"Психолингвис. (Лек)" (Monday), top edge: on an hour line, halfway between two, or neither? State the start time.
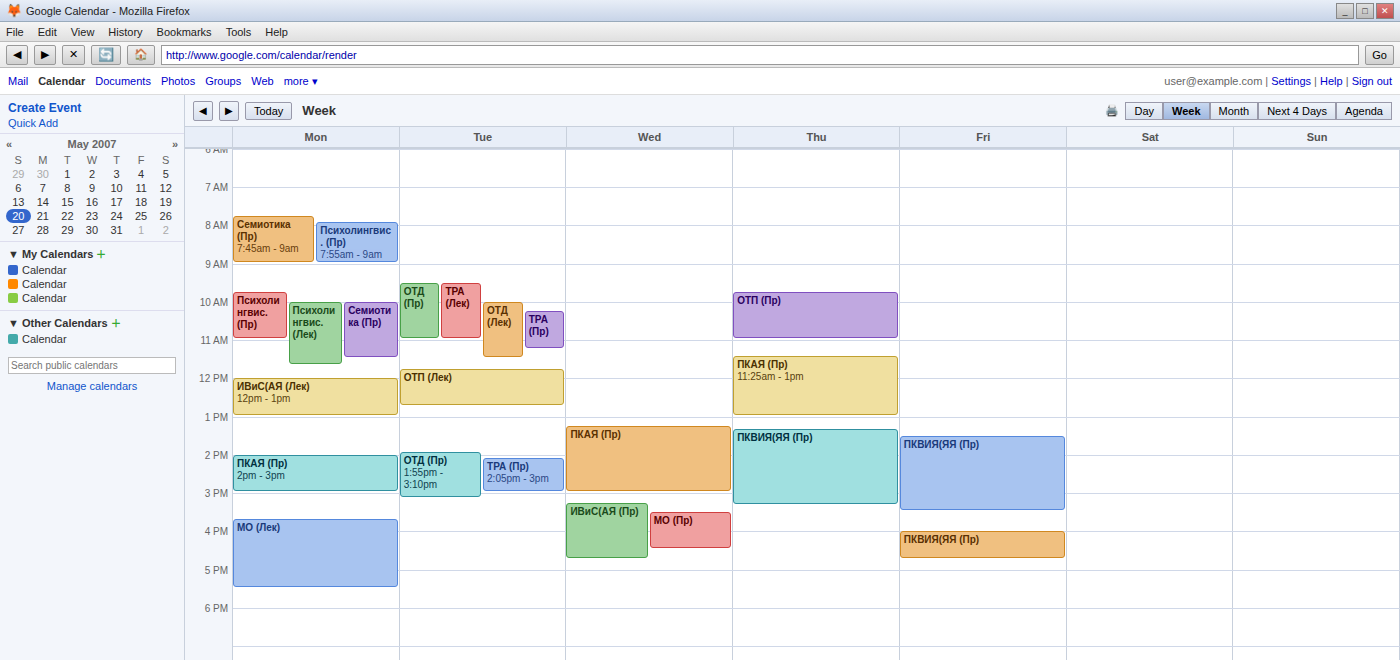
10:00 AM -- exactly on the 10 AM line.